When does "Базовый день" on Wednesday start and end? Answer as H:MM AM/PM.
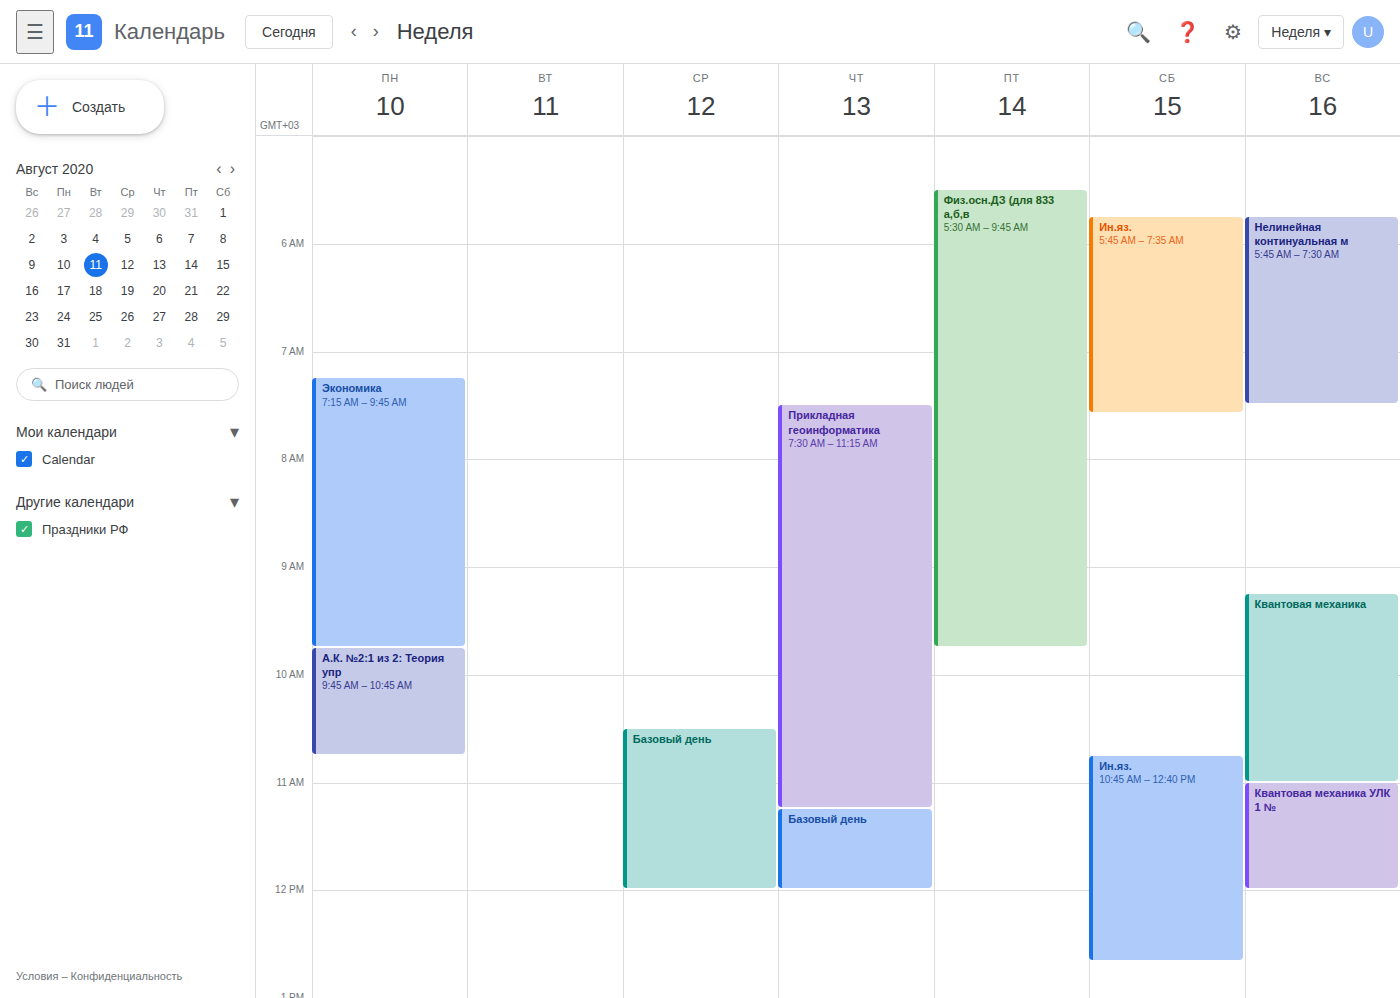
10:30 AM to 12:00 PM